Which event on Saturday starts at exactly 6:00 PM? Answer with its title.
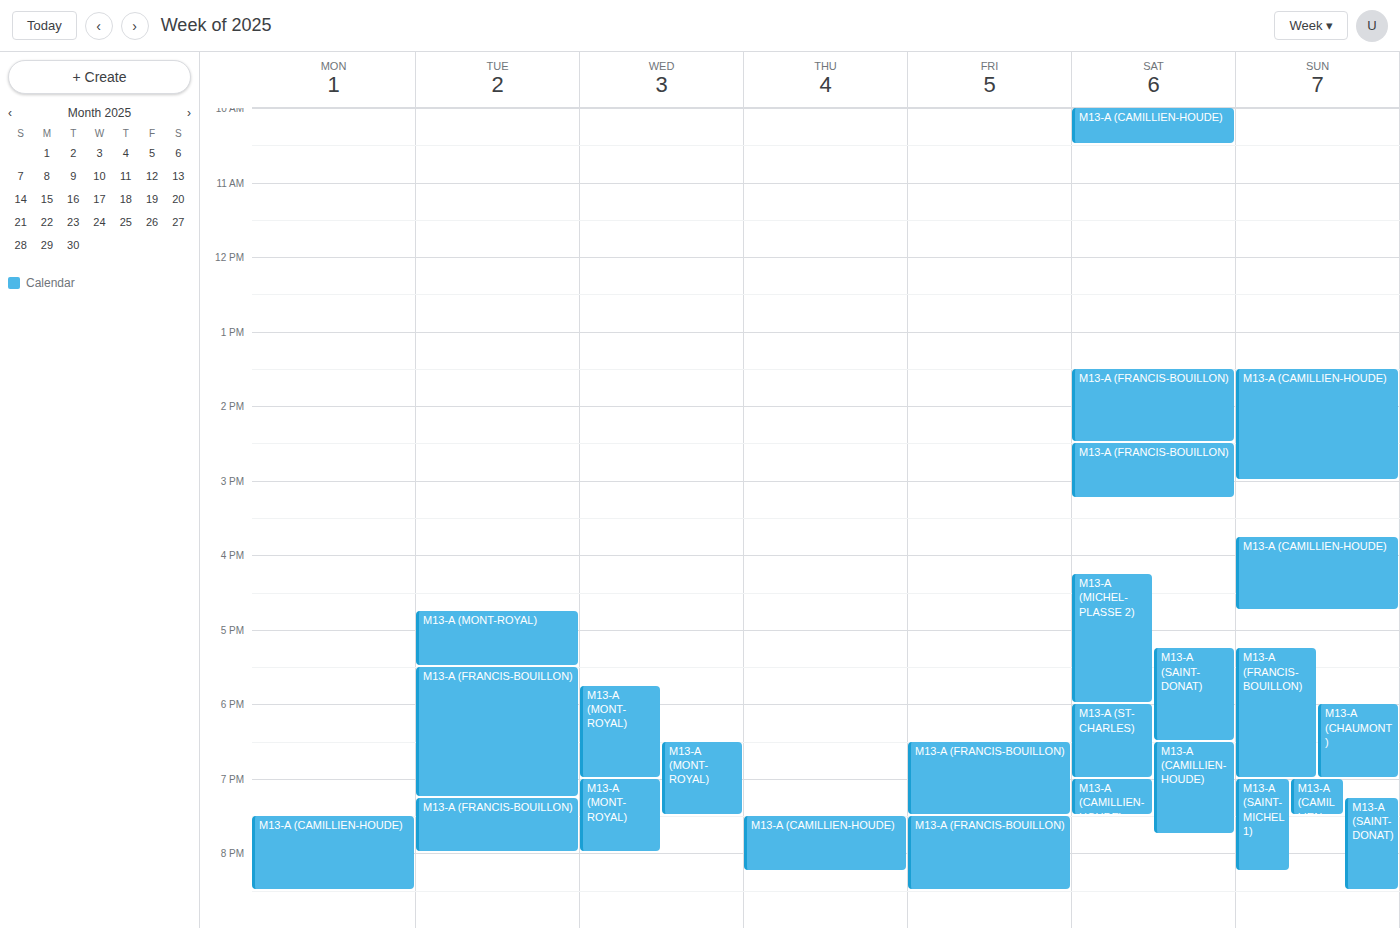
"M13-A (ST-CHARLES)"